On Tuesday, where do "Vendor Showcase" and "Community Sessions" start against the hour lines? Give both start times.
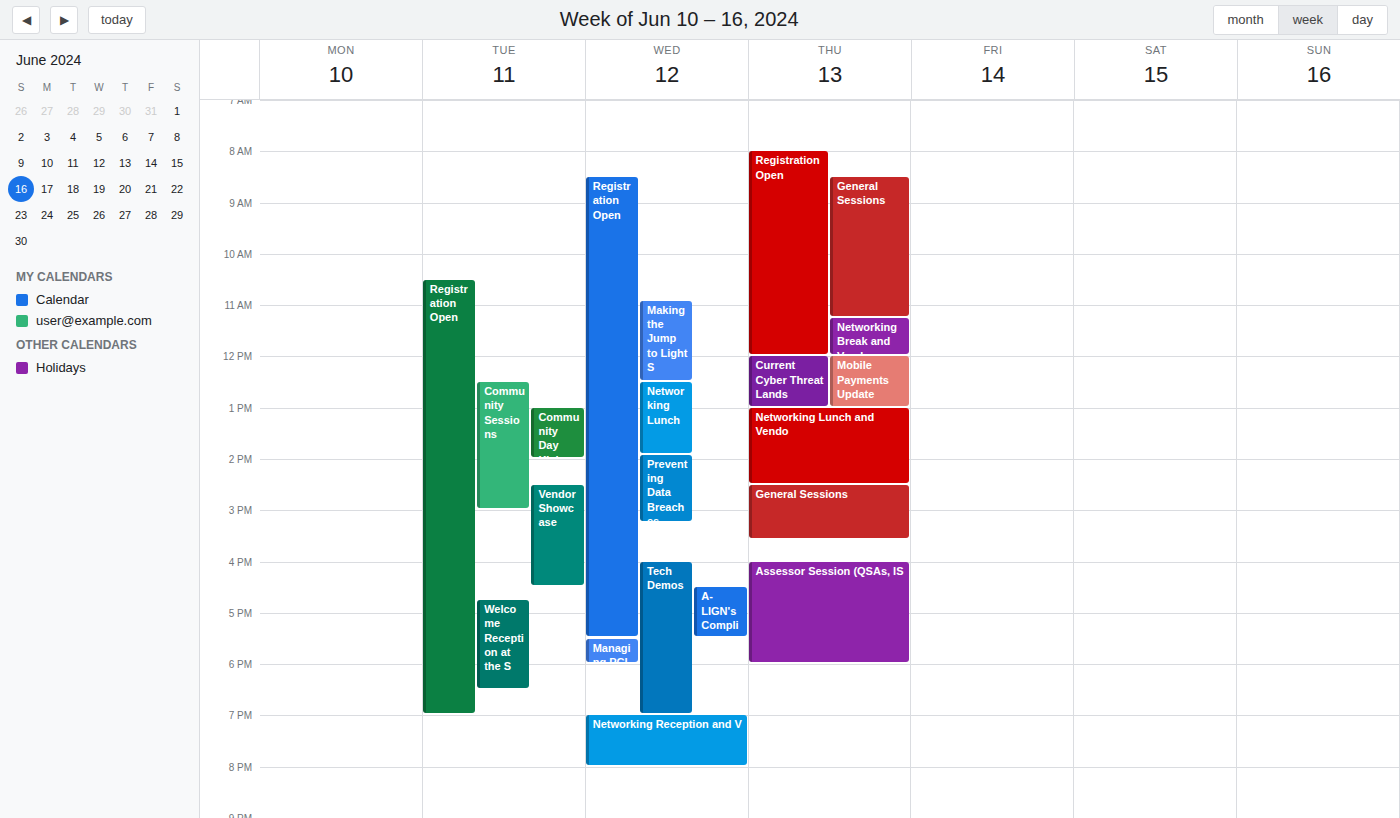
"Vendor Showcase": 2:30 PM, halfway between the 2 PM and 3 PM lines. "Community Sessions": 12:30 PM, halfway between the 12 PM and 1 PM lines.